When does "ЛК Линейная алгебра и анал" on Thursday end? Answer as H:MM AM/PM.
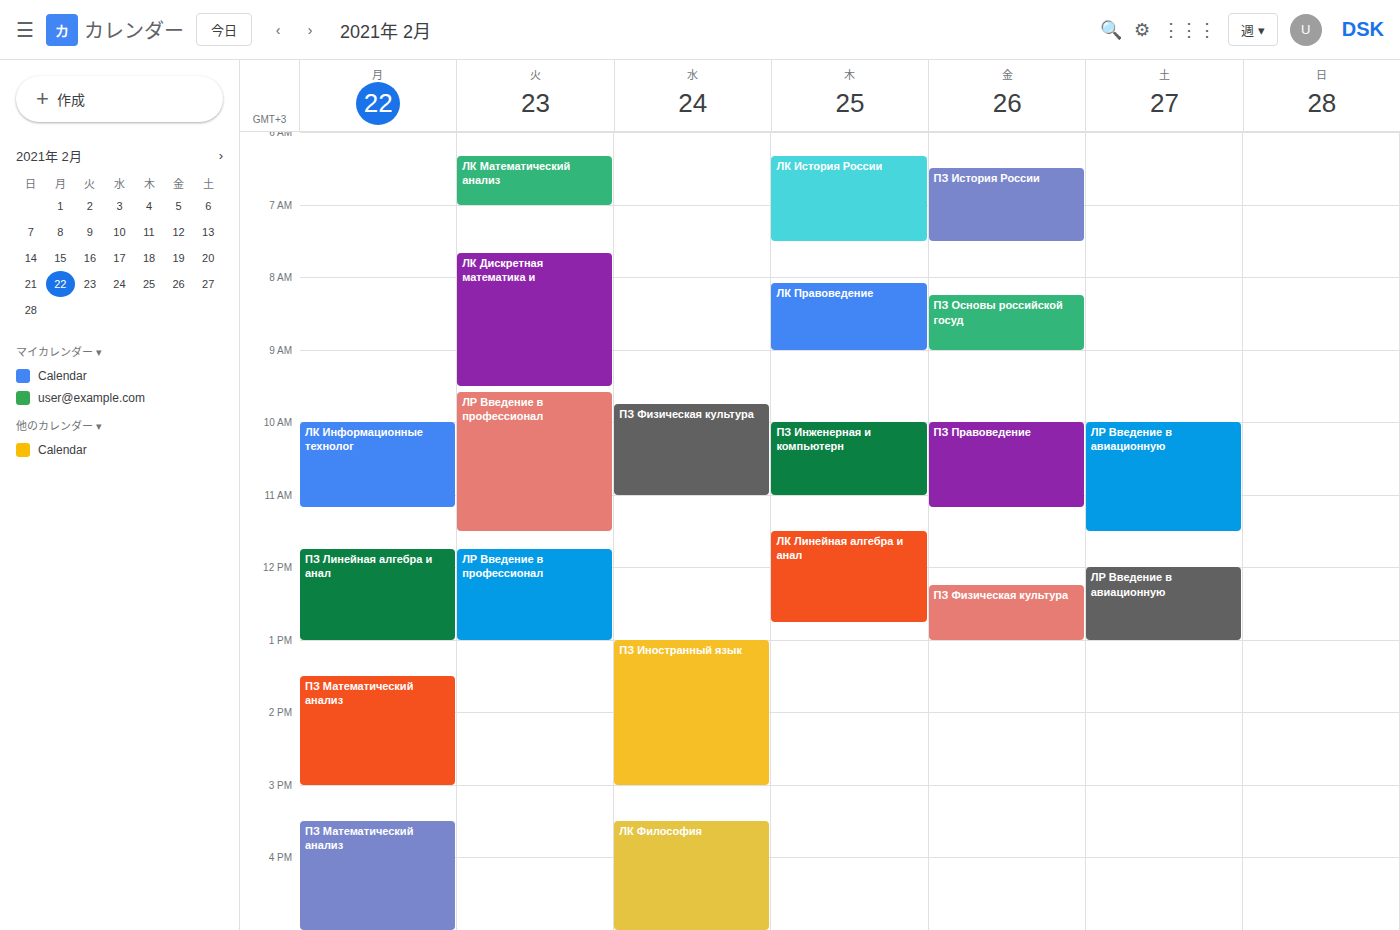
12:45 PM